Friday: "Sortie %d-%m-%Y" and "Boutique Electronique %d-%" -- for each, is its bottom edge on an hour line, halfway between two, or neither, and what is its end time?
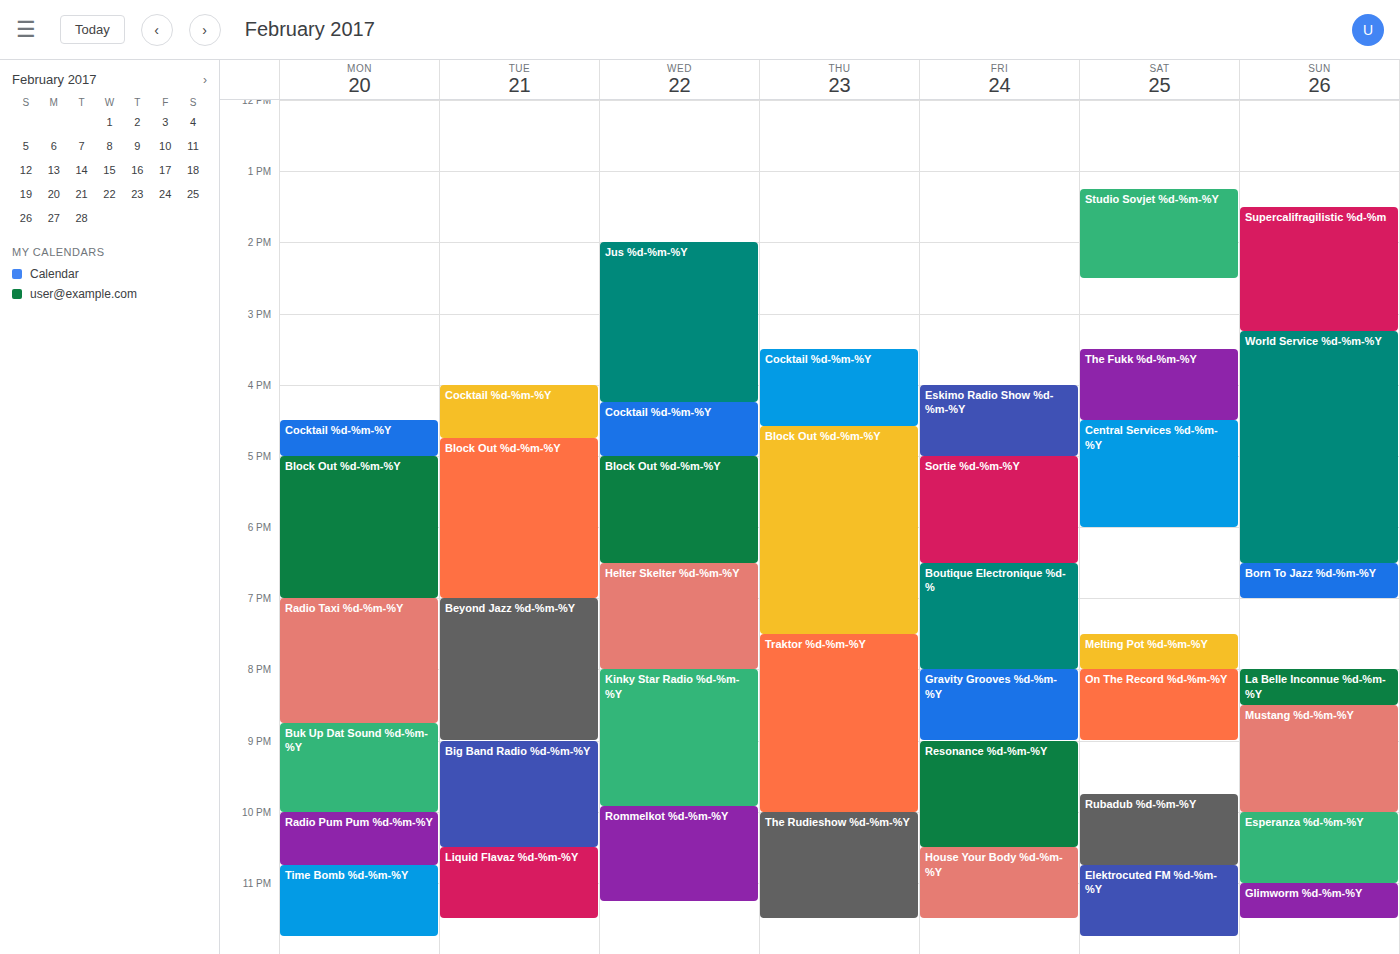
"Sortie %d-%m-%Y": 6:30 PM, halfway between the 6 PM and 7 PM lines. "Boutique Electronique %d-%": 8:00 PM, exactly on the 8 PM line.